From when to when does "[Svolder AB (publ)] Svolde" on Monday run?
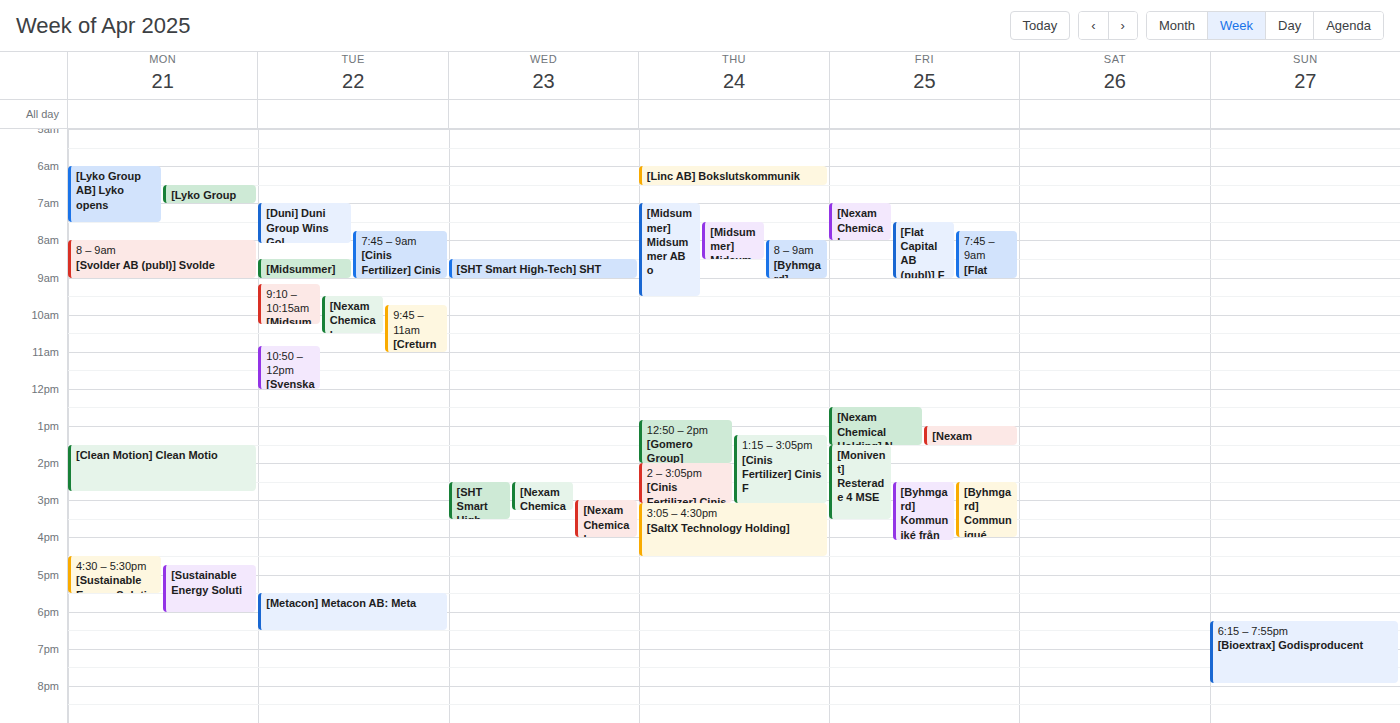
08:00 to 09:00